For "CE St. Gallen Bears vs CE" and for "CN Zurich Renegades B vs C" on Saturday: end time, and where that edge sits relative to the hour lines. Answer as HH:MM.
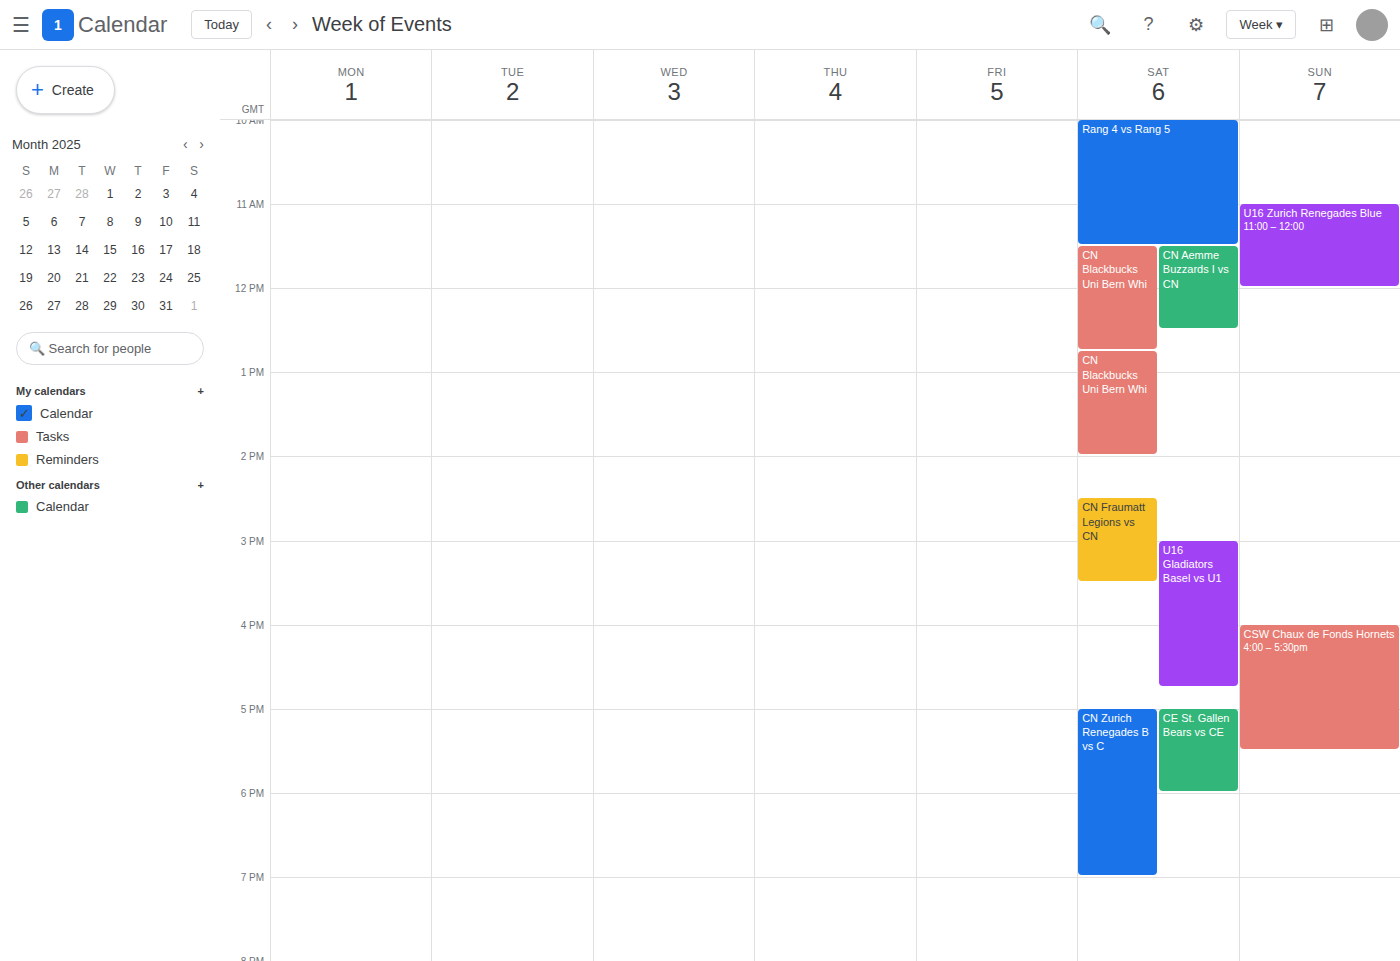
"CE St. Gallen Bears vs CE": 18:00, exactly on the 18:00 line. "CN Zurich Renegades B vs C": 19:00, exactly on the 19:00 line.